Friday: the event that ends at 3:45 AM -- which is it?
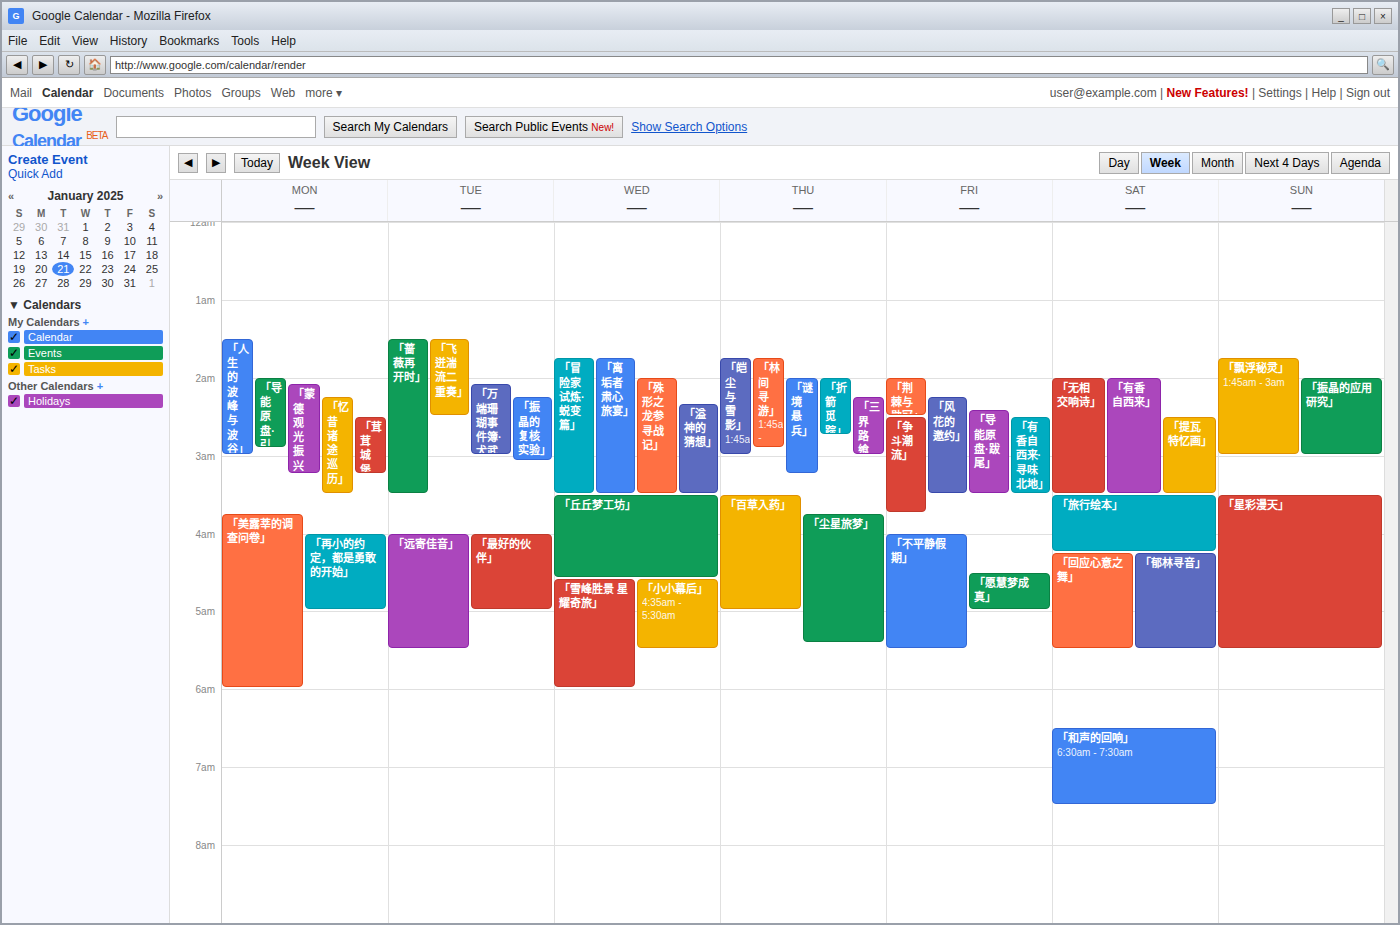
"「争斗潮流」"